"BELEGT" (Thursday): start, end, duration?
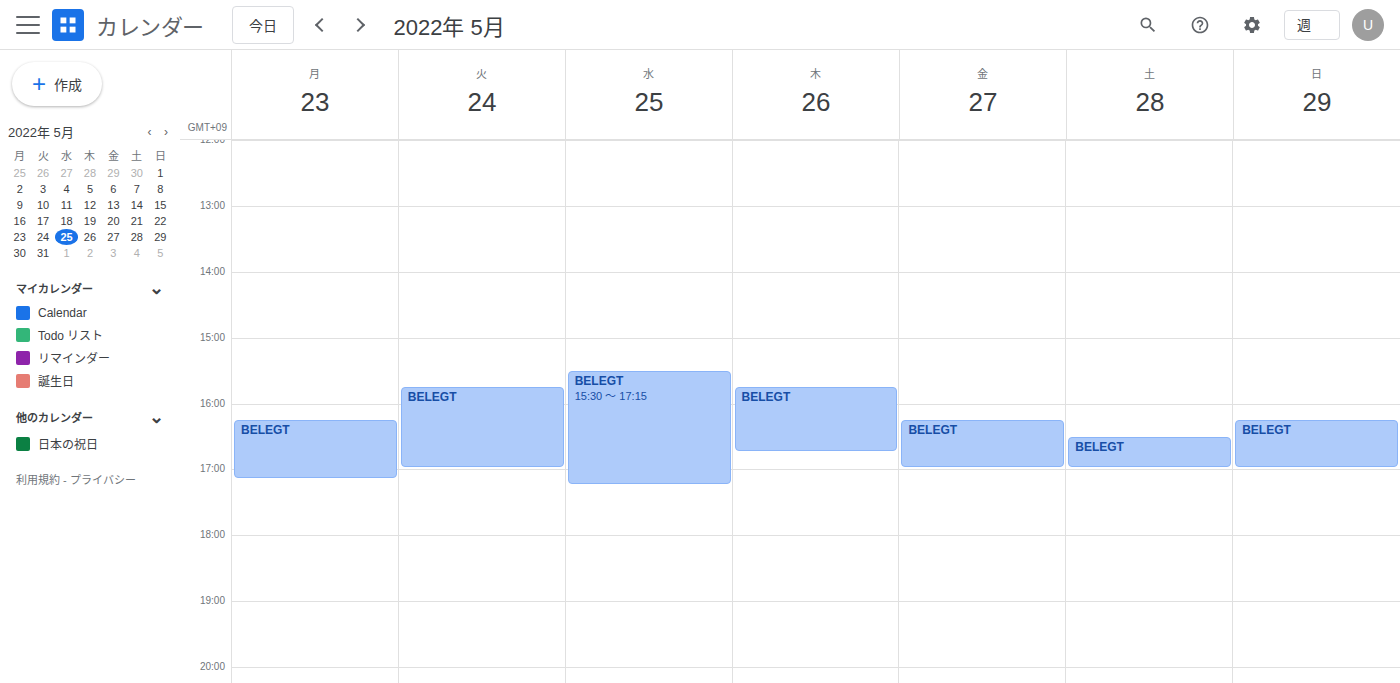
15:45 to 16:45, 1 hour